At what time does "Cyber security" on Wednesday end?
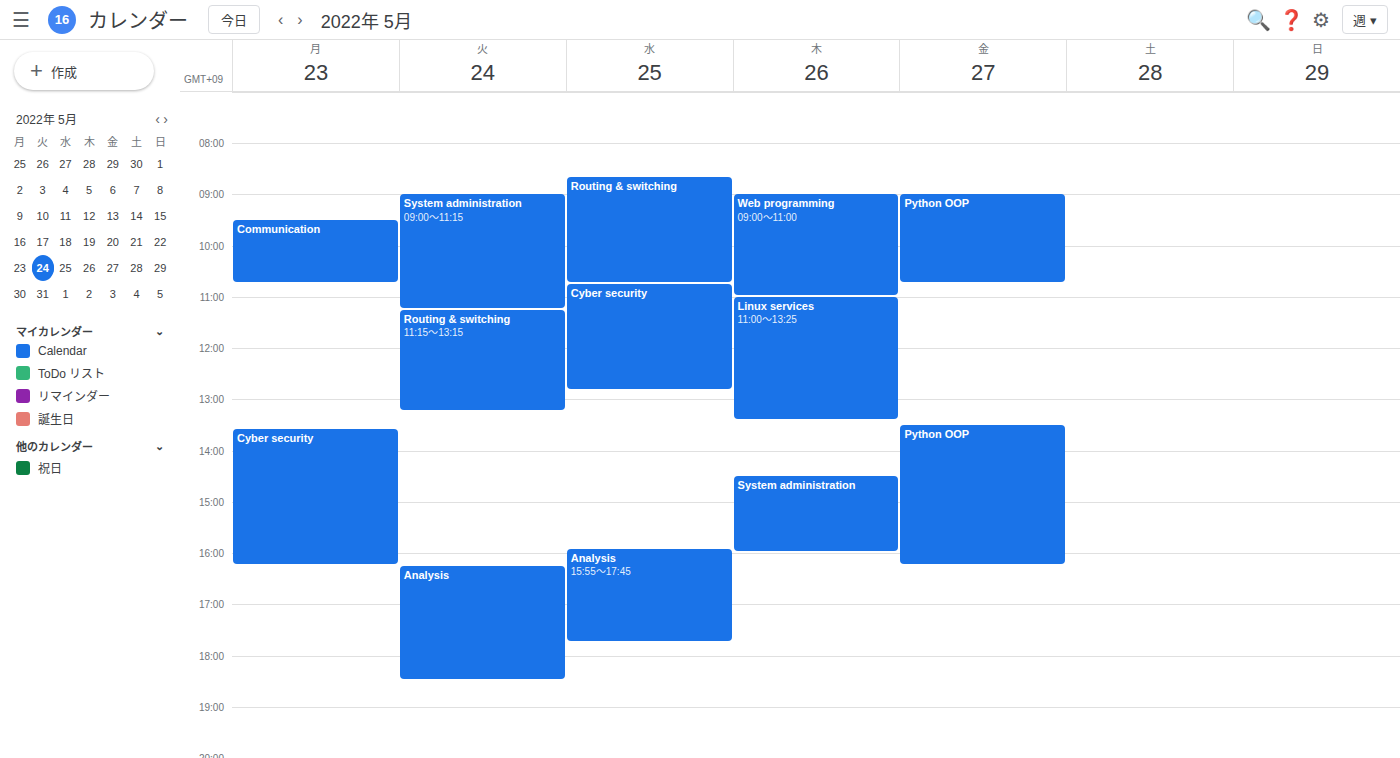
12:50 PM